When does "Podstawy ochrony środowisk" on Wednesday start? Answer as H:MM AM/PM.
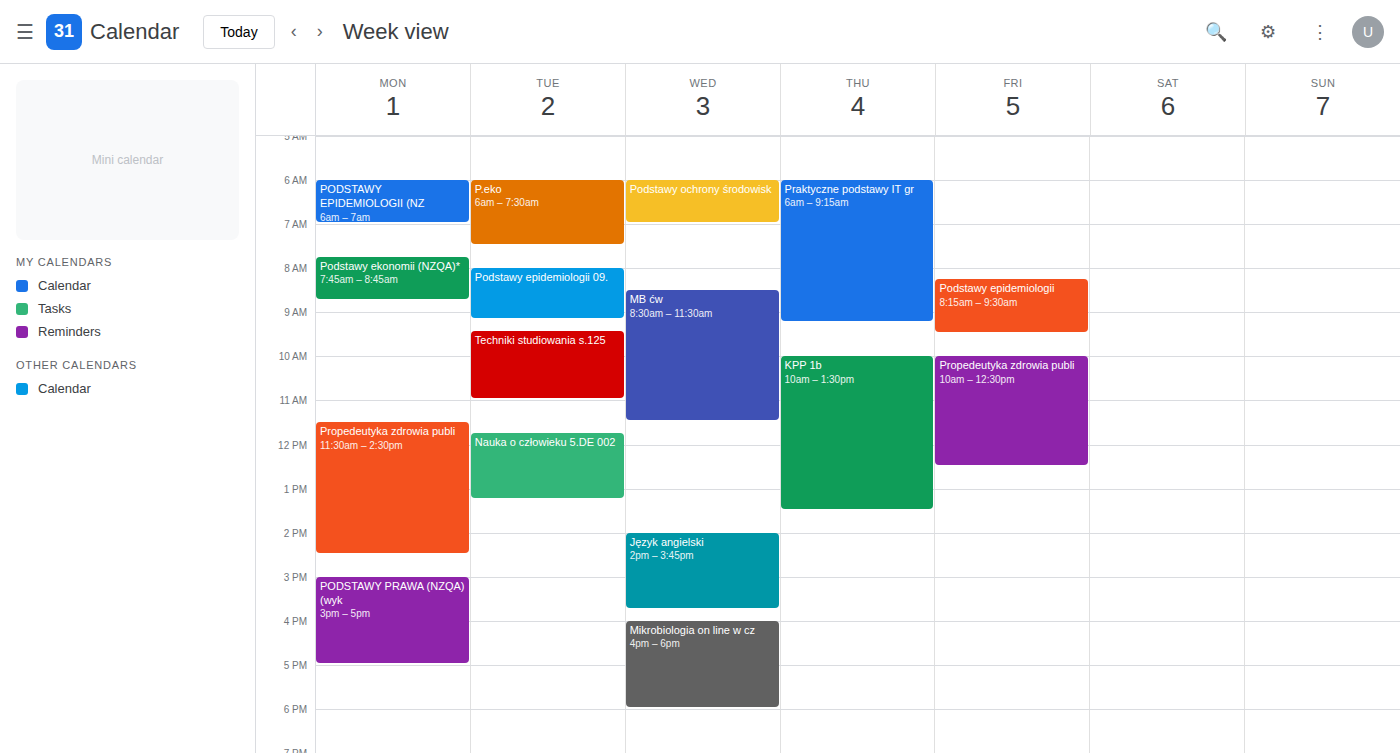
6:00 AM